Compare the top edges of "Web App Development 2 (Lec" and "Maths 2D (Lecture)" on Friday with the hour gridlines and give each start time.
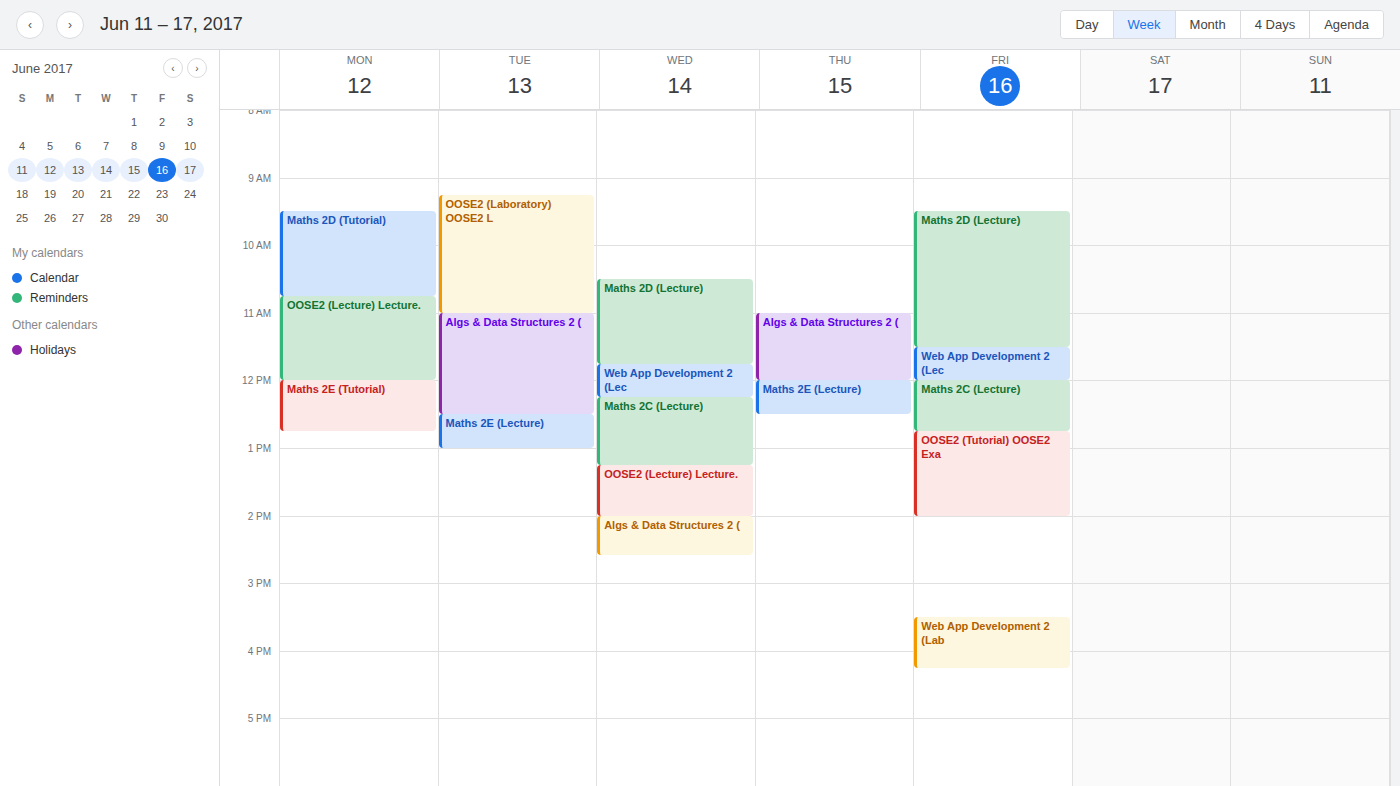
"Web App Development 2 (Lec": 11:30, halfway between the 11:00 and 12:00 lines. "Maths 2D (Lecture)": 09:30, halfway between the 09:00 and 10:00 lines.